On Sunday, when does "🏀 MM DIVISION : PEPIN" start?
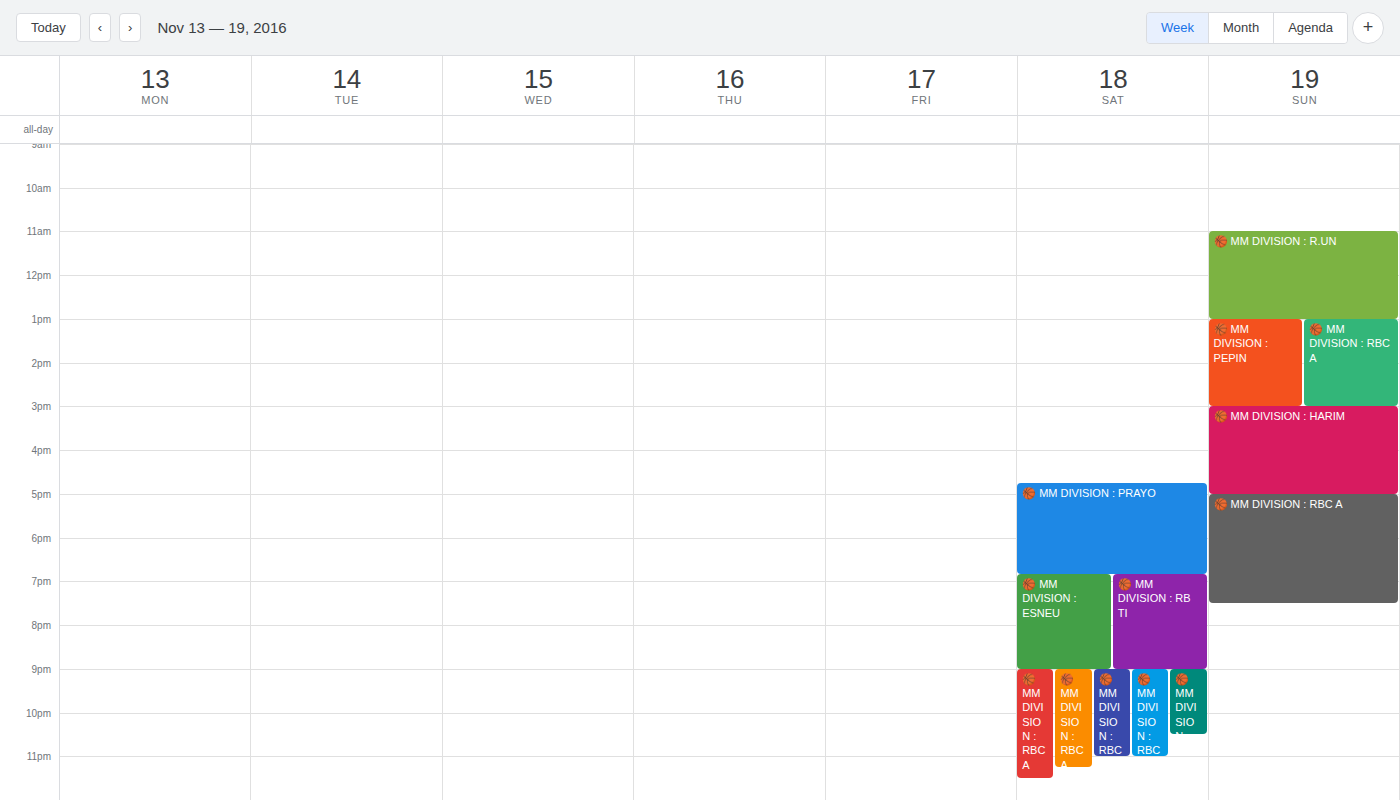
1:00 PM